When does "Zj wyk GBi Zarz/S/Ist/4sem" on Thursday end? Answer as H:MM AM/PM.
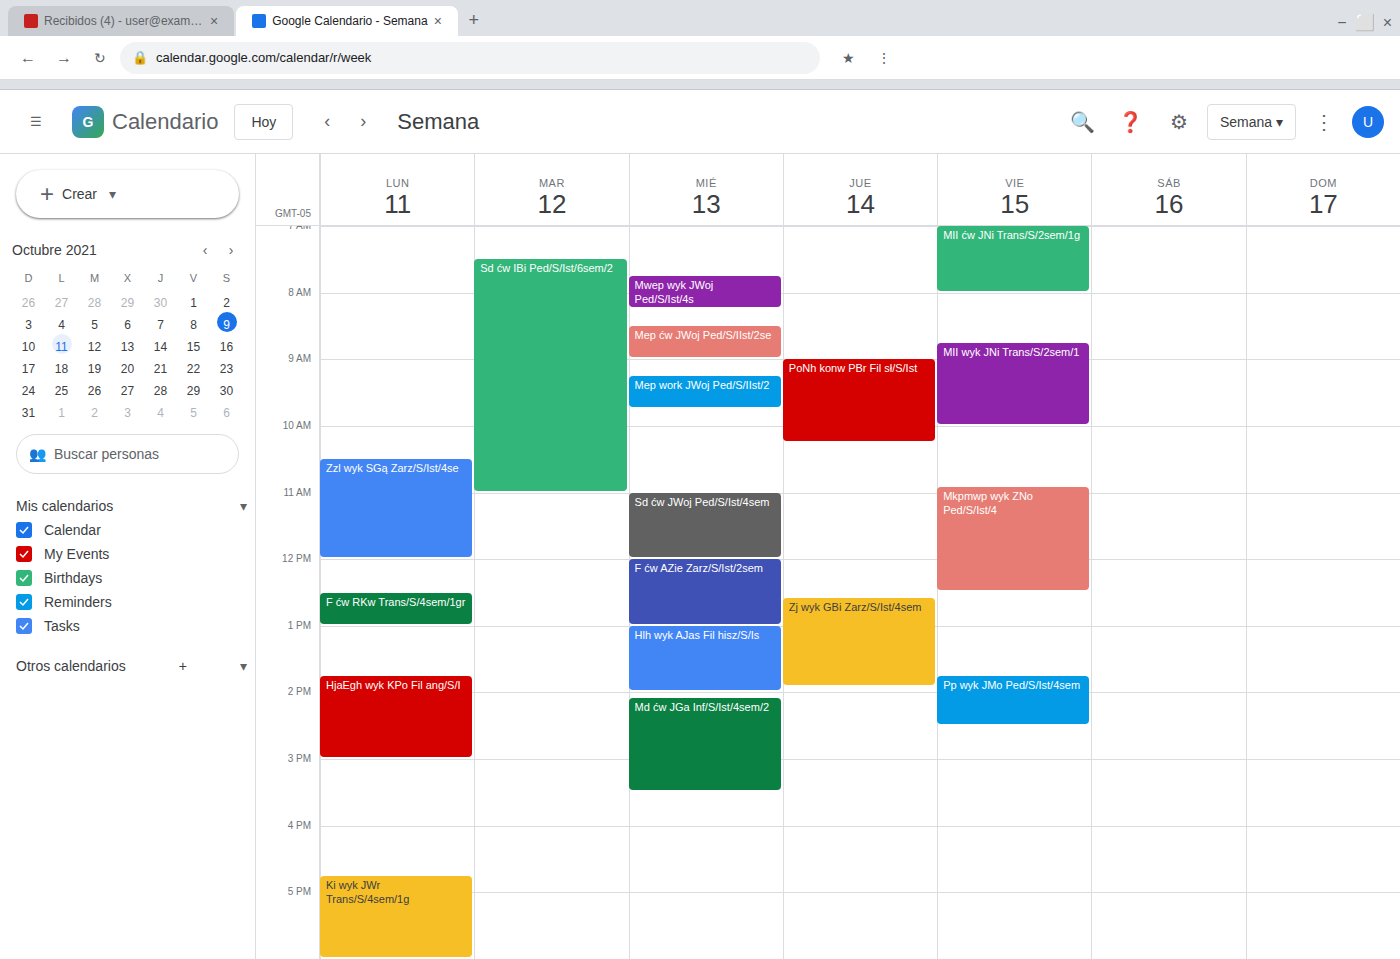
1:55 PM